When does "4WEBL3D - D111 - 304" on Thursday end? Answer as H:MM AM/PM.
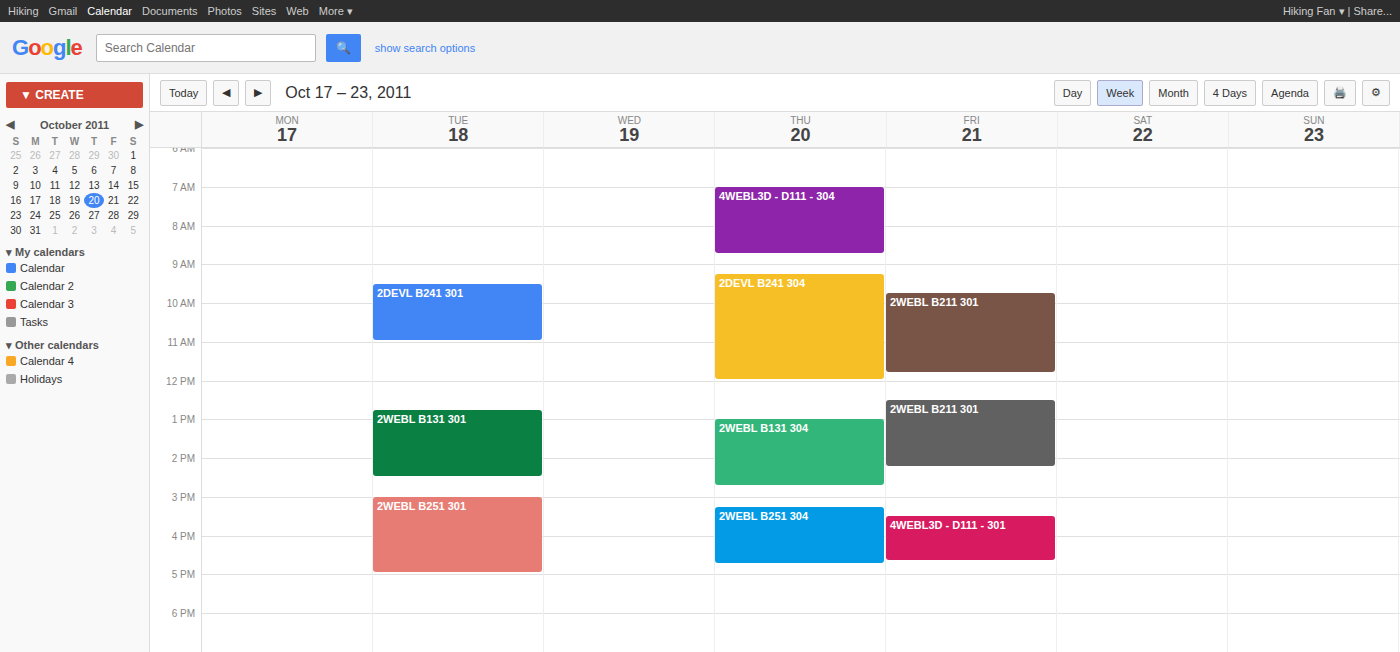
8:45 AM